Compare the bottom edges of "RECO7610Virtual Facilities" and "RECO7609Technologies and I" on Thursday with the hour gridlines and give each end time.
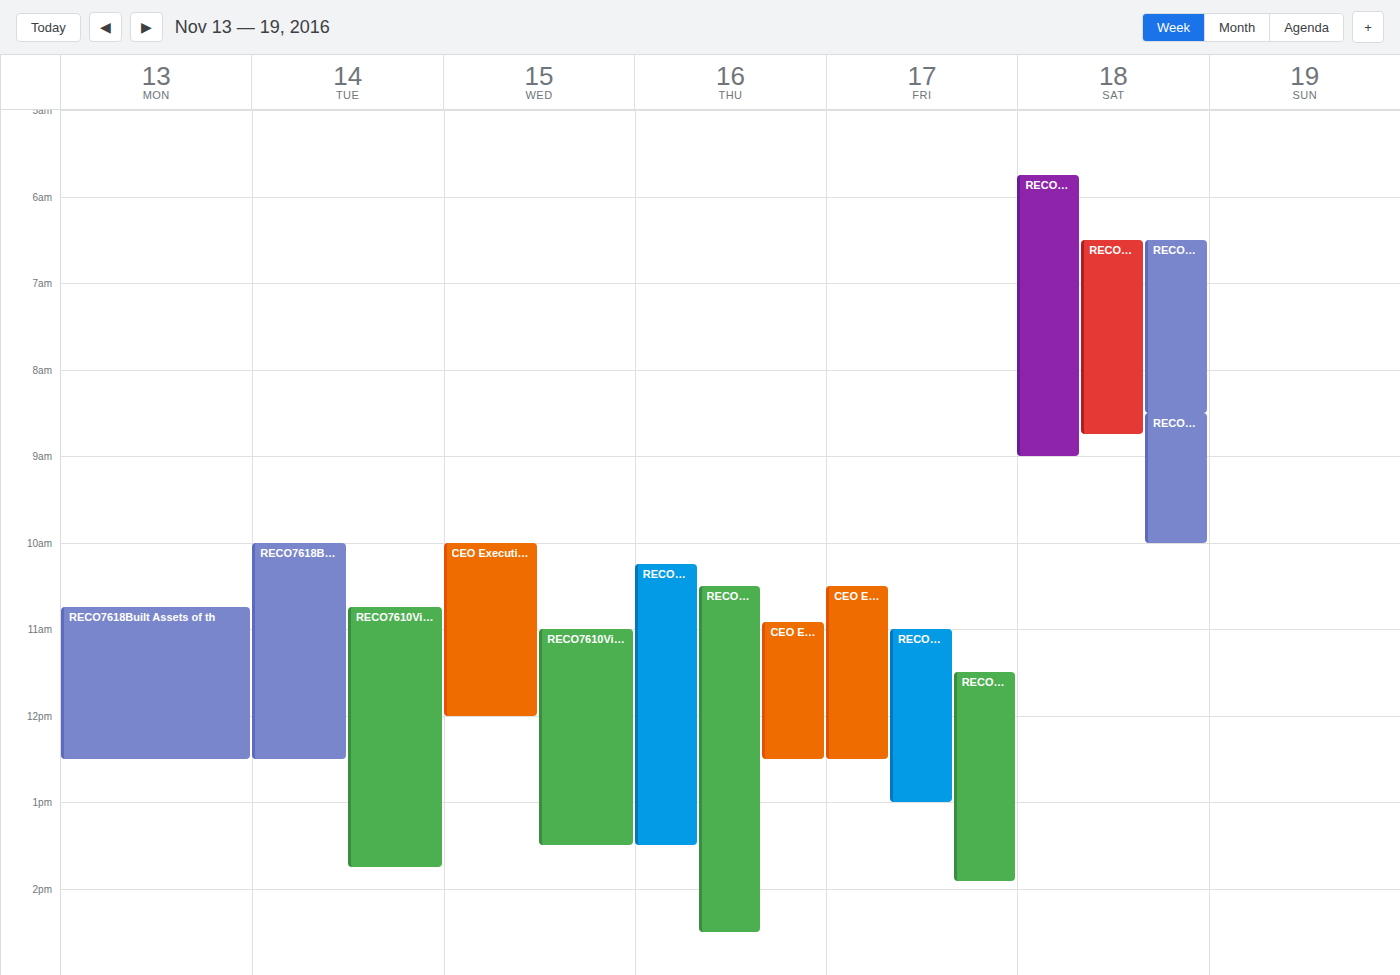
"RECO7610Virtual Facilities": 2:30 PM, halfway between the 2 PM and 3 PM lines. "RECO7609Technologies and I": 1:30 PM, halfway between the 1 PM and 2 PM lines.